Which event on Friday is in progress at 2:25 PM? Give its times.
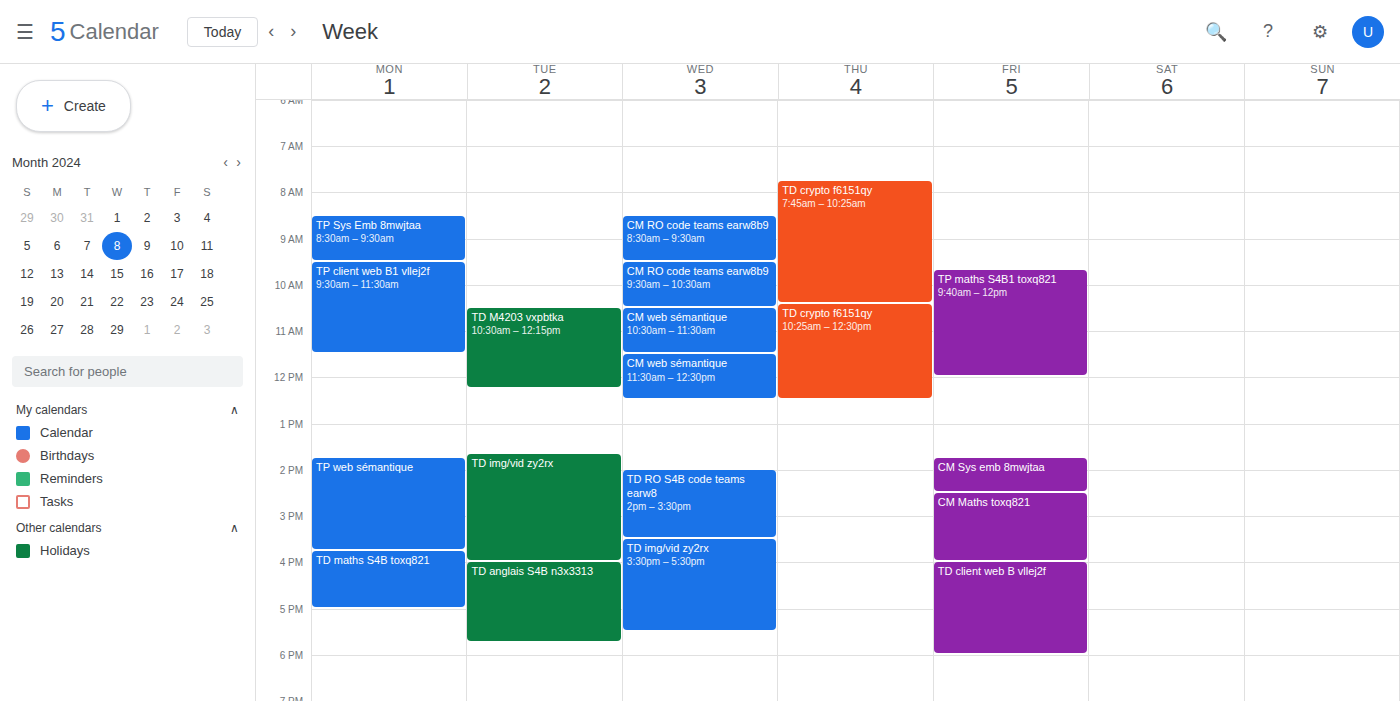
"CM Sys emb 8mwjtaa", 1:45 PM to 2:30 PM